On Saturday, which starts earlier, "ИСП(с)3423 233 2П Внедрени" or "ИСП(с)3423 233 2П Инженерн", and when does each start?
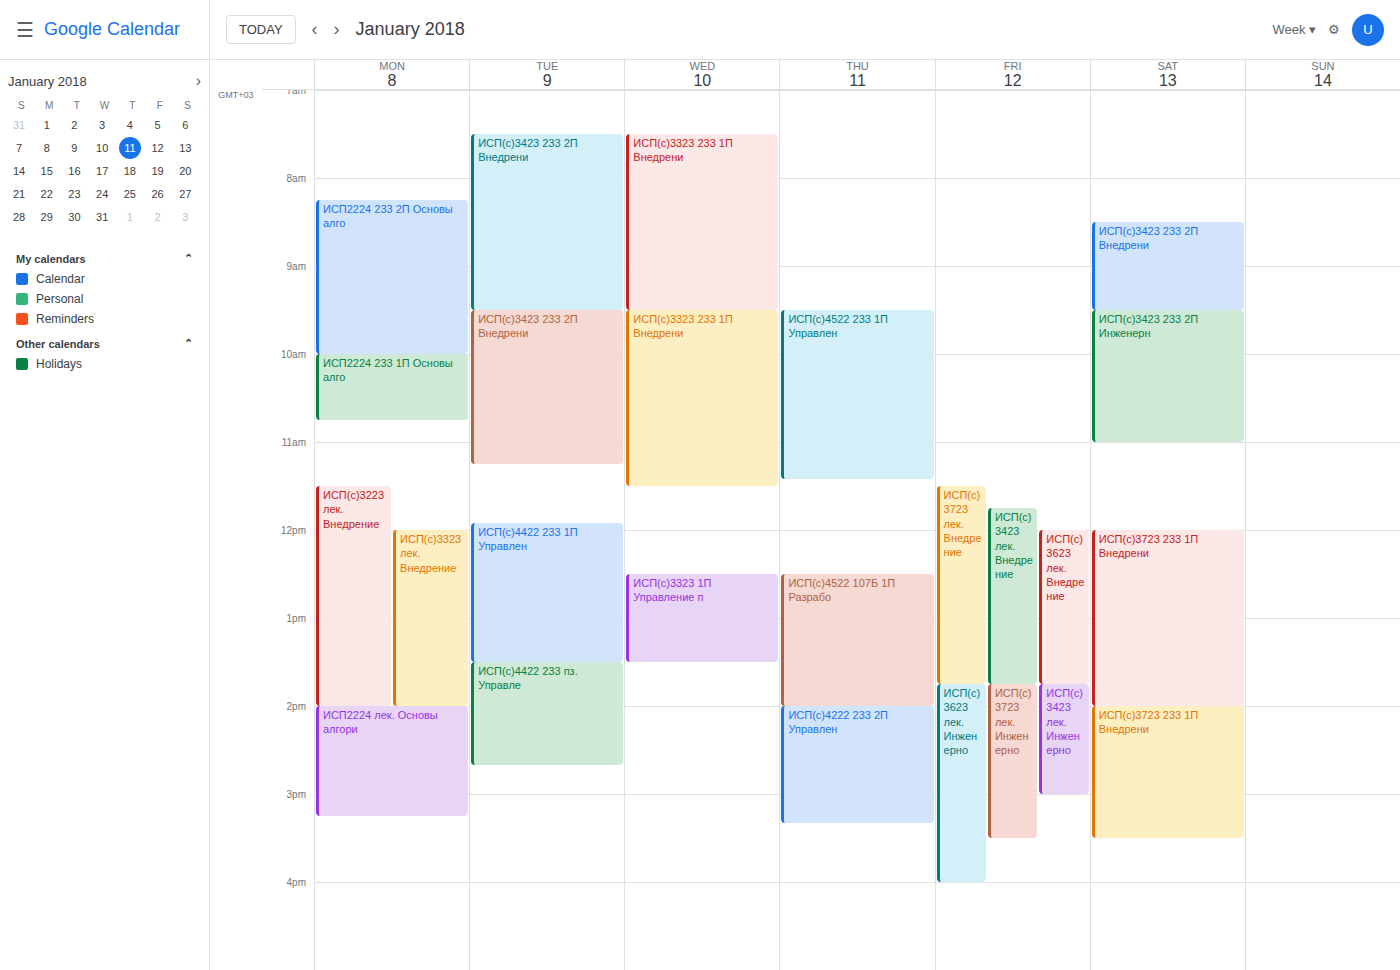
"ИСП(с)3423 233 2П Внедрени" 08:30; "ИСП(с)3423 233 2П Инженерн" 09:30.